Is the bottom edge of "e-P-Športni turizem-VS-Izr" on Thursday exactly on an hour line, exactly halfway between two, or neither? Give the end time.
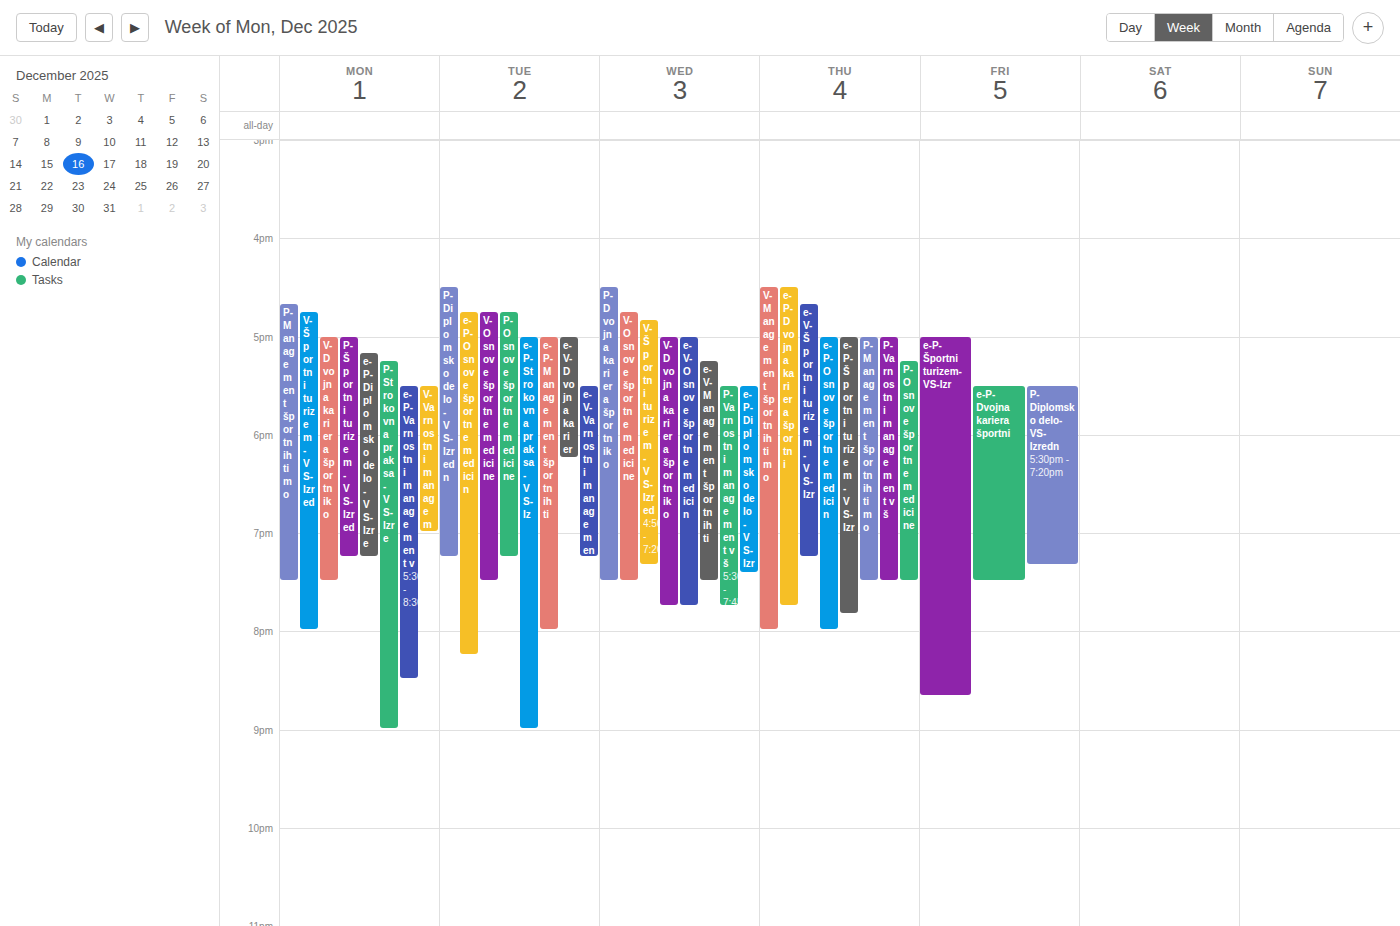
7:50 PM -- neither: 50 minutes below the 7 PM line and 10 minutes above the 8 PM line.